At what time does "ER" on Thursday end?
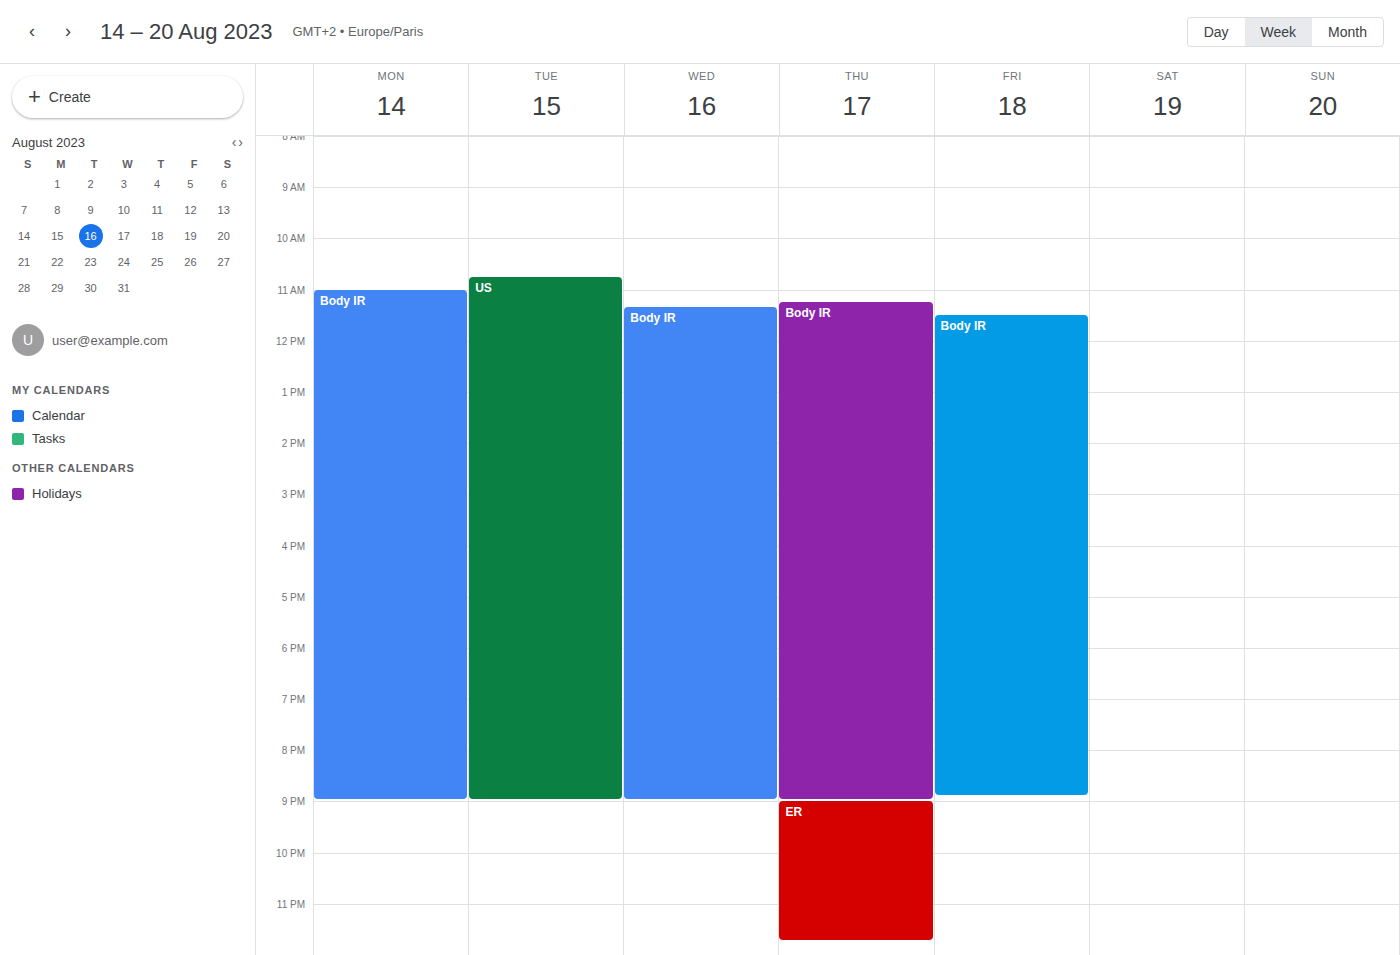
11:45 PM